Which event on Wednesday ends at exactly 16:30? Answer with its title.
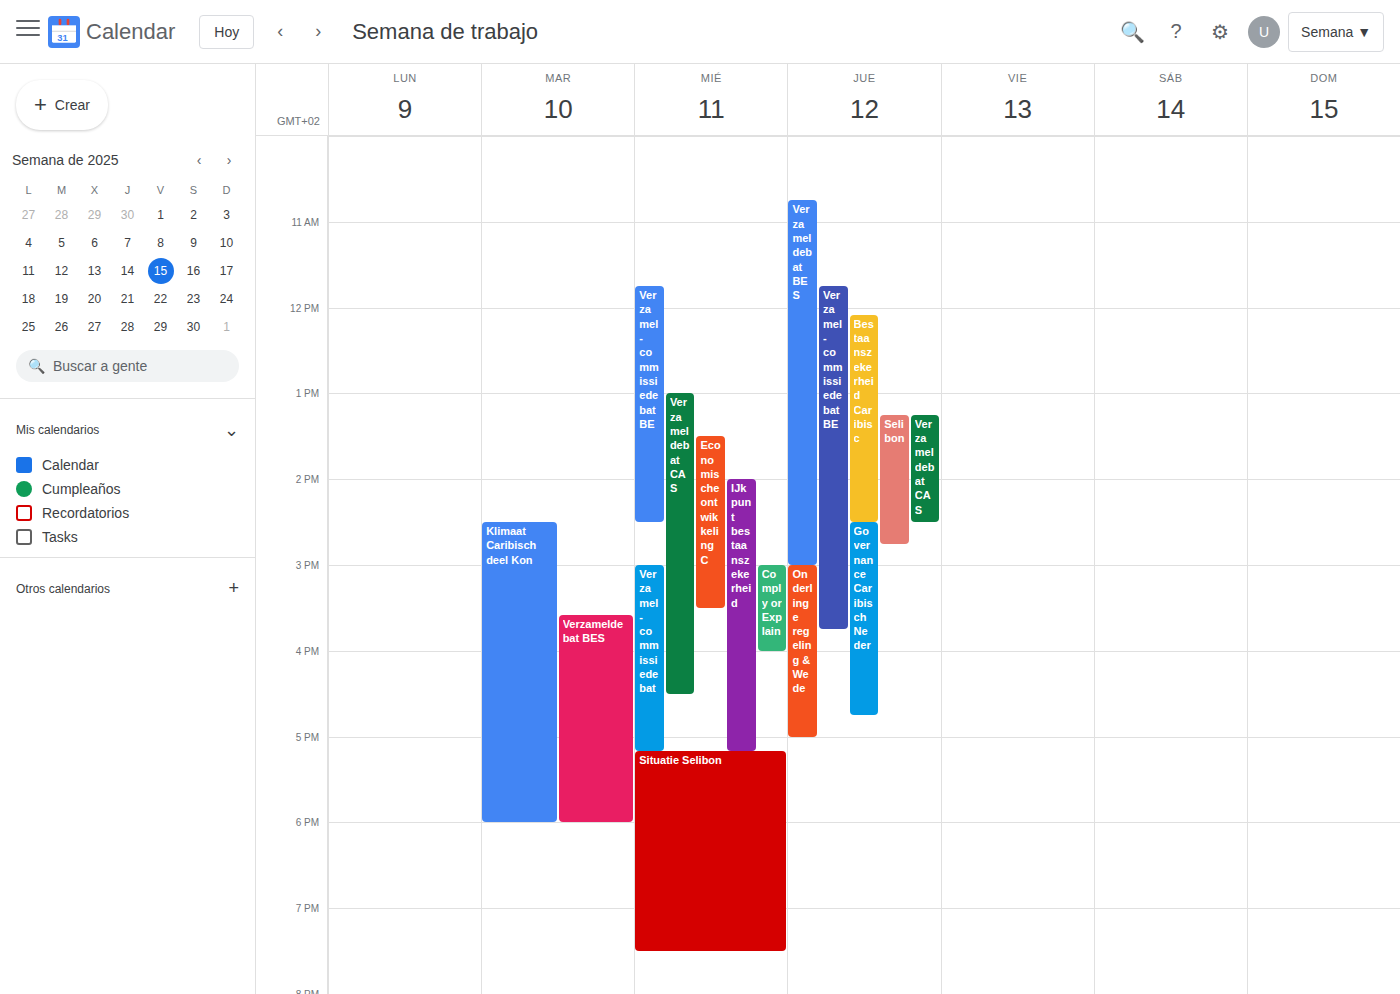
"Verzameldebat CAS"